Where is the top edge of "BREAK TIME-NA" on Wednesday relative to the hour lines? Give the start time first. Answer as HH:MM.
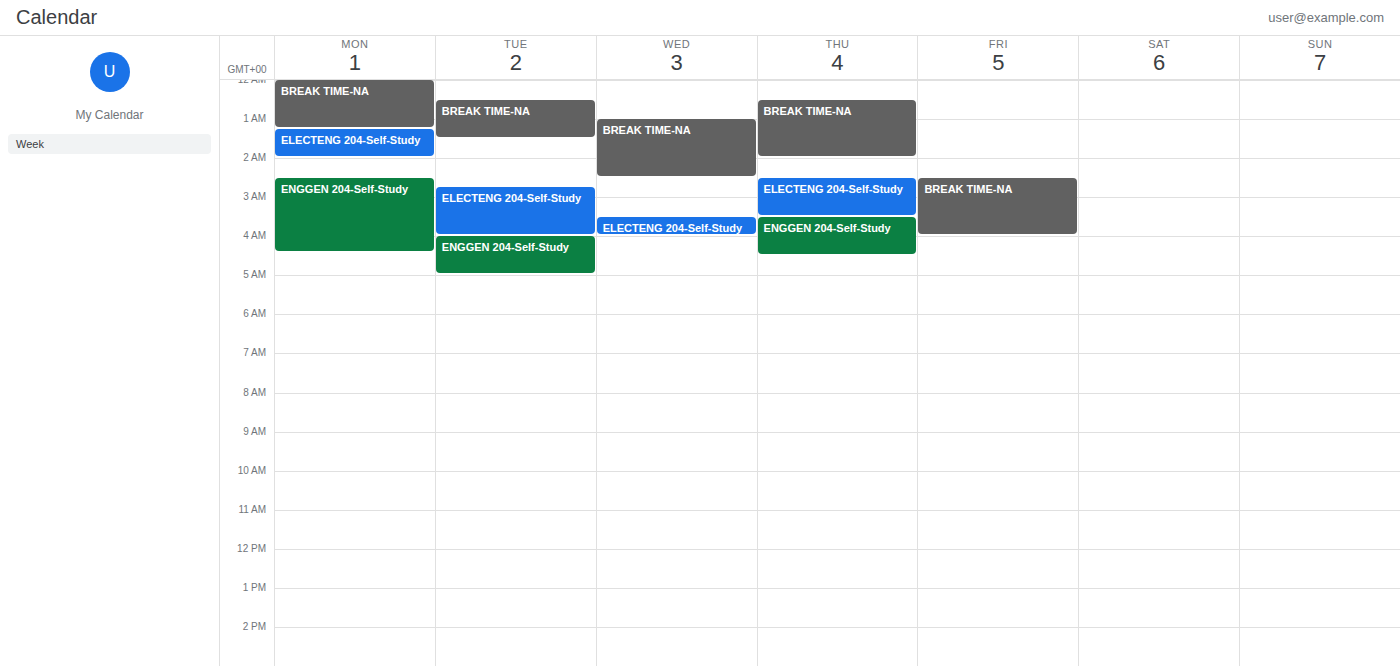
01:00 -- exactly on the 01:00 line.